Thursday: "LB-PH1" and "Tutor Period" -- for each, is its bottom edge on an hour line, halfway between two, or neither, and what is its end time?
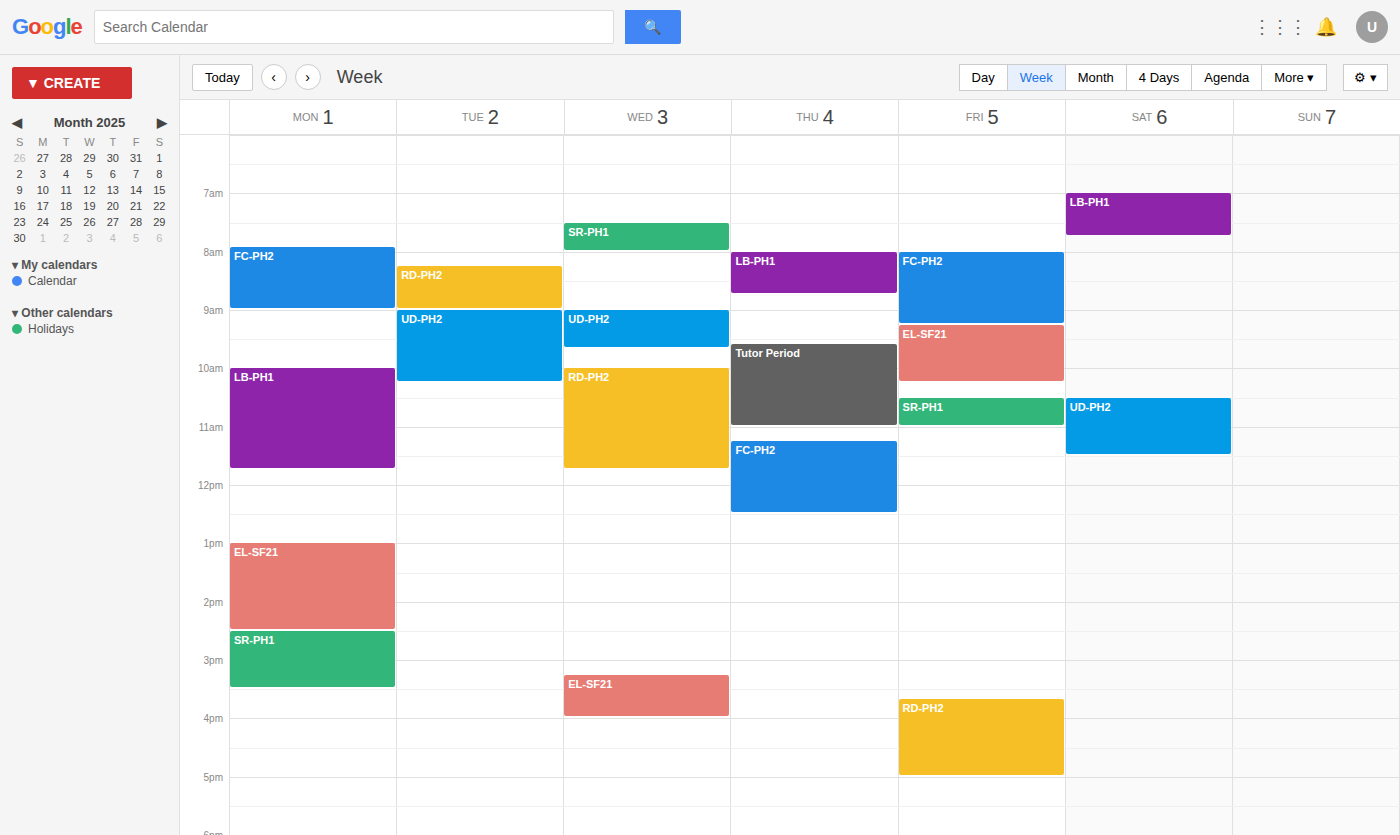
"LB-PH1": 8:45 AM, neither: three quarters of the way from the 8 AM line to the 9 AM line. "Tutor Period": 11:00 AM, exactly on the 11 AM line.